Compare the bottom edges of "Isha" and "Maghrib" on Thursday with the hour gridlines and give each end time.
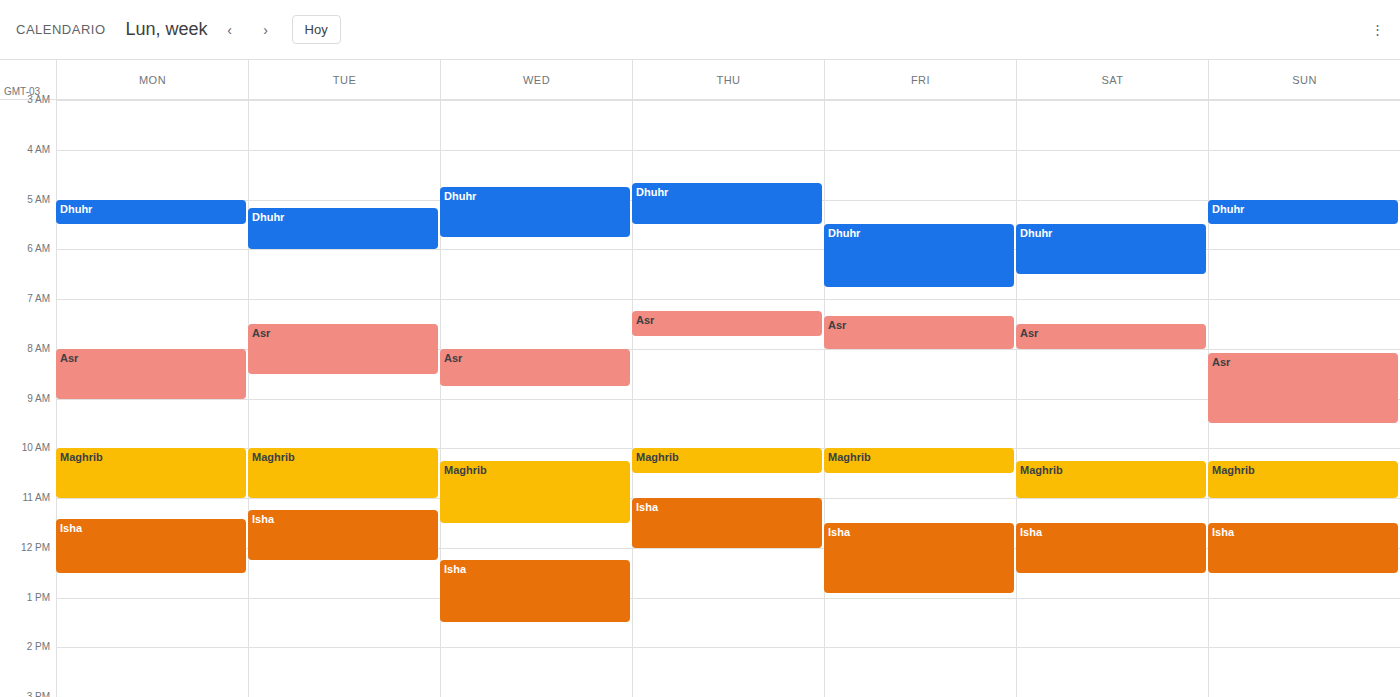
"Isha": 12:00 PM, exactly on the 12 PM line. "Maghrib": 10:30 AM, halfway between the 10 AM and 11 AM lines.